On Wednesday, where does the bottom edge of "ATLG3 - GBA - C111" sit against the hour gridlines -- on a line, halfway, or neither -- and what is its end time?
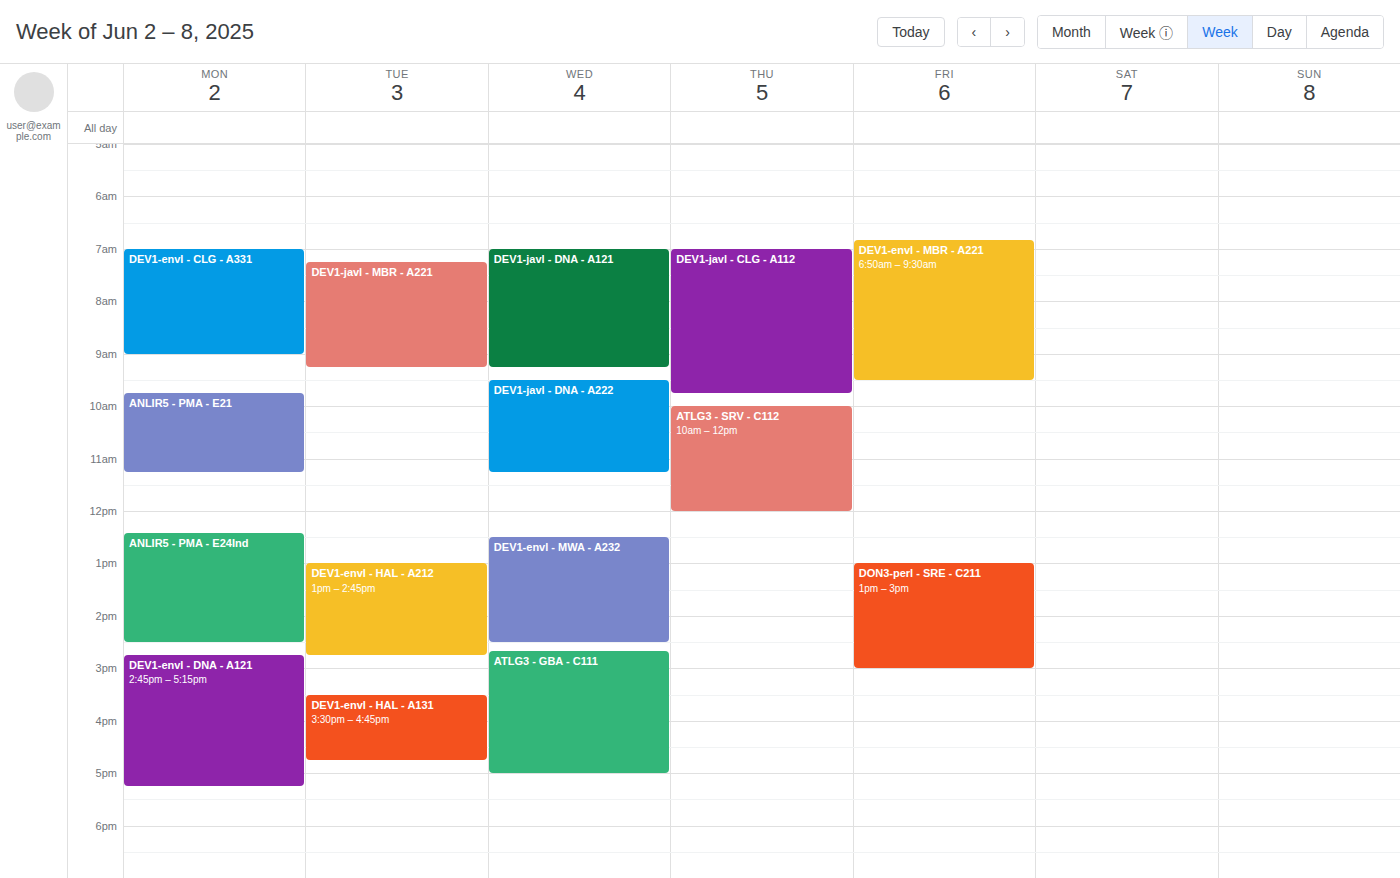
17:00 -- exactly on the 17:00 line.